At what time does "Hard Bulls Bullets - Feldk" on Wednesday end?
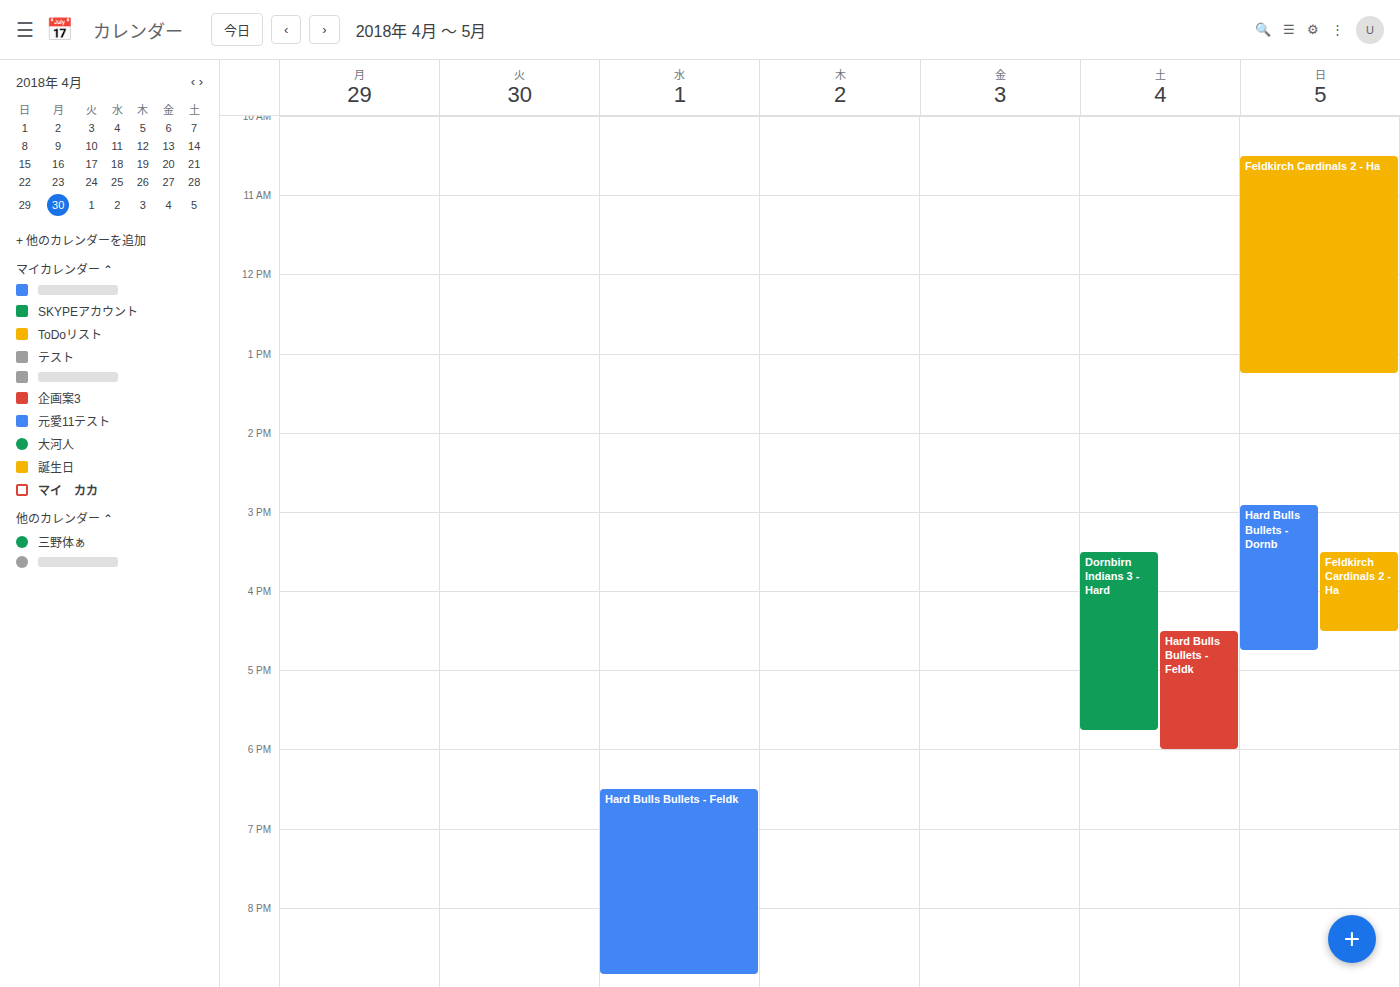
8:50 PM